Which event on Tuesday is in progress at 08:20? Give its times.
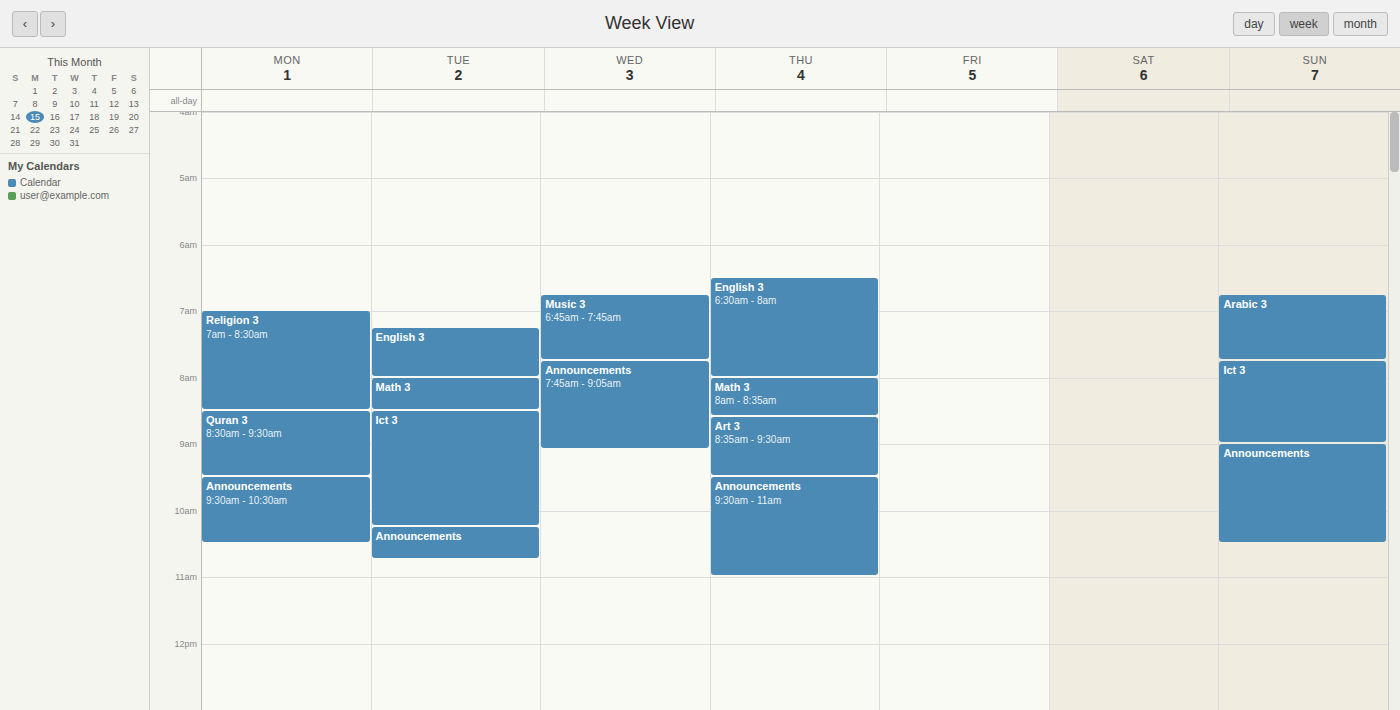
"Math 3", 08:00 to 08:30